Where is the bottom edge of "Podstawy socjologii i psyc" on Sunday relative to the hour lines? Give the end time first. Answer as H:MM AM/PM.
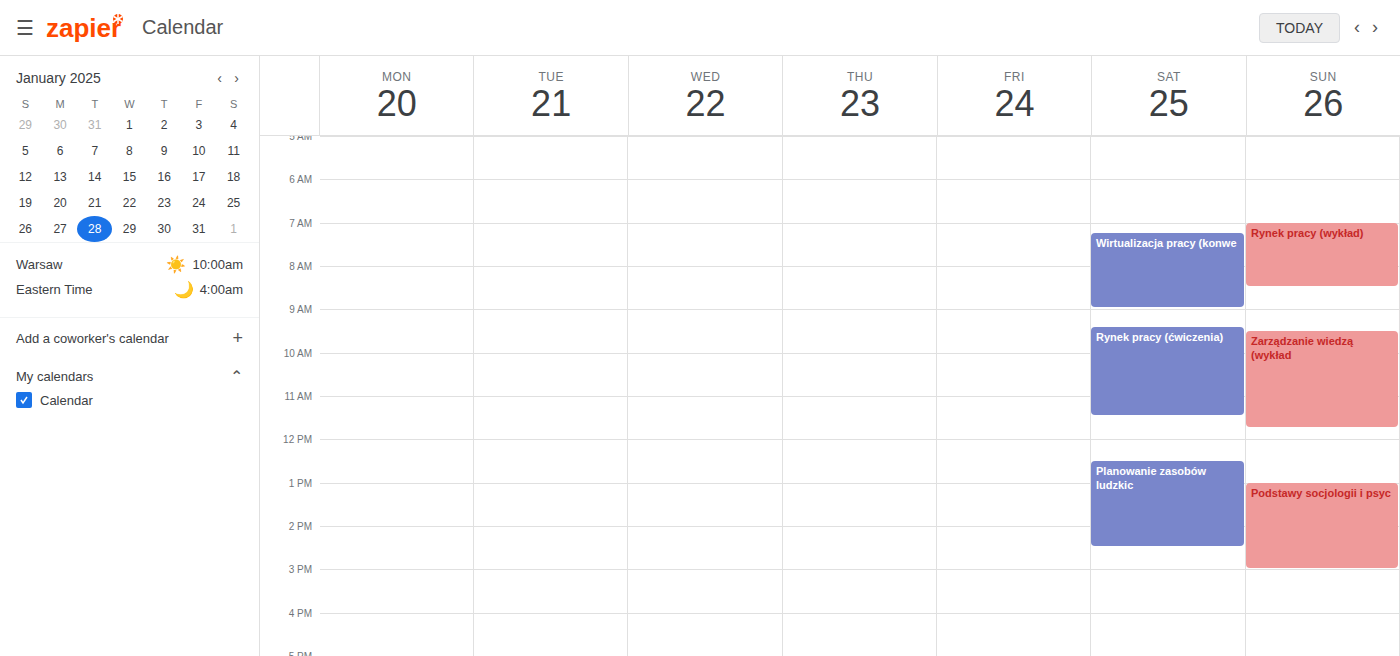
3:00 PM -- exactly on the 3 PM line.